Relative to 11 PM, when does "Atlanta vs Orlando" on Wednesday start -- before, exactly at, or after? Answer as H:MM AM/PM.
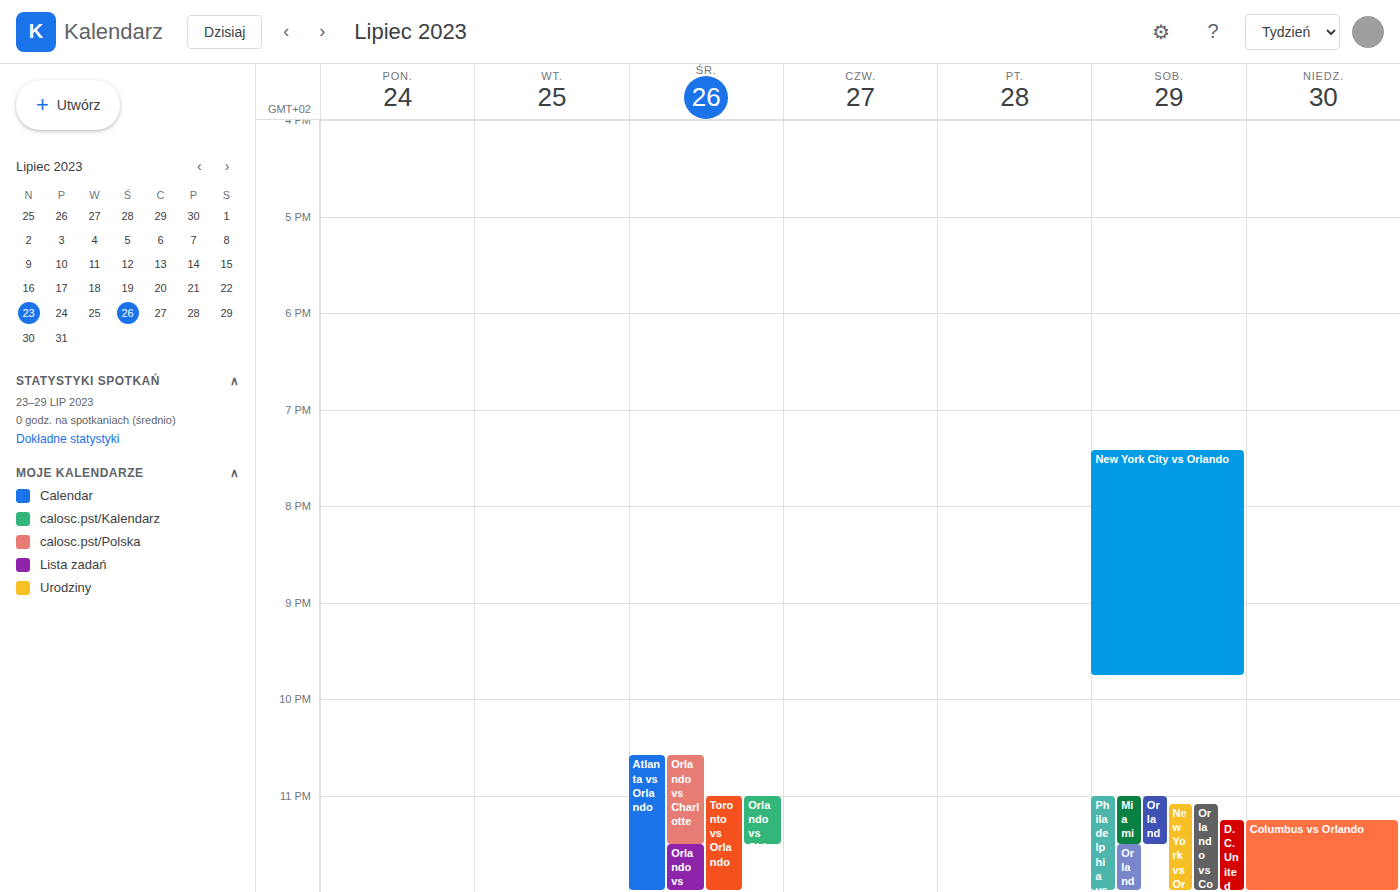
10:35 PM -- before 11 PM, 25 minutes above the 11 PM line.